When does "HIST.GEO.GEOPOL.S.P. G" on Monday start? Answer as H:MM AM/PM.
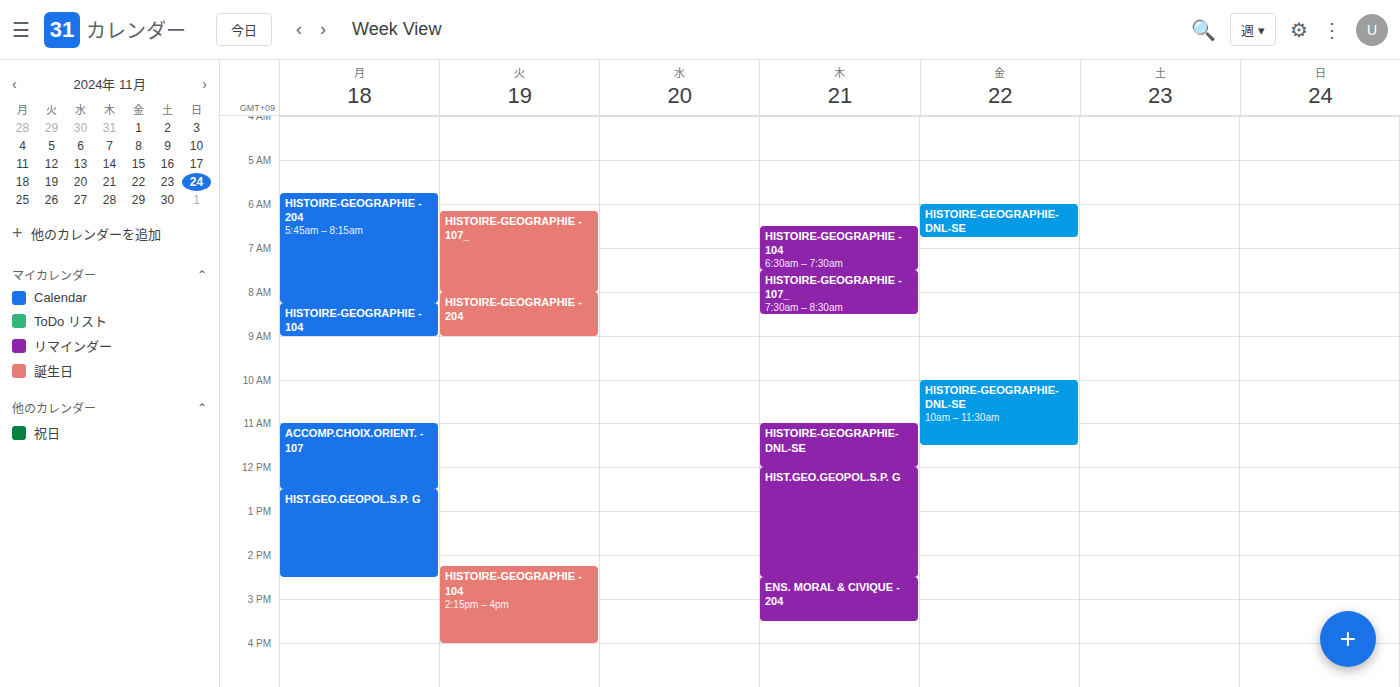
12:30 PM